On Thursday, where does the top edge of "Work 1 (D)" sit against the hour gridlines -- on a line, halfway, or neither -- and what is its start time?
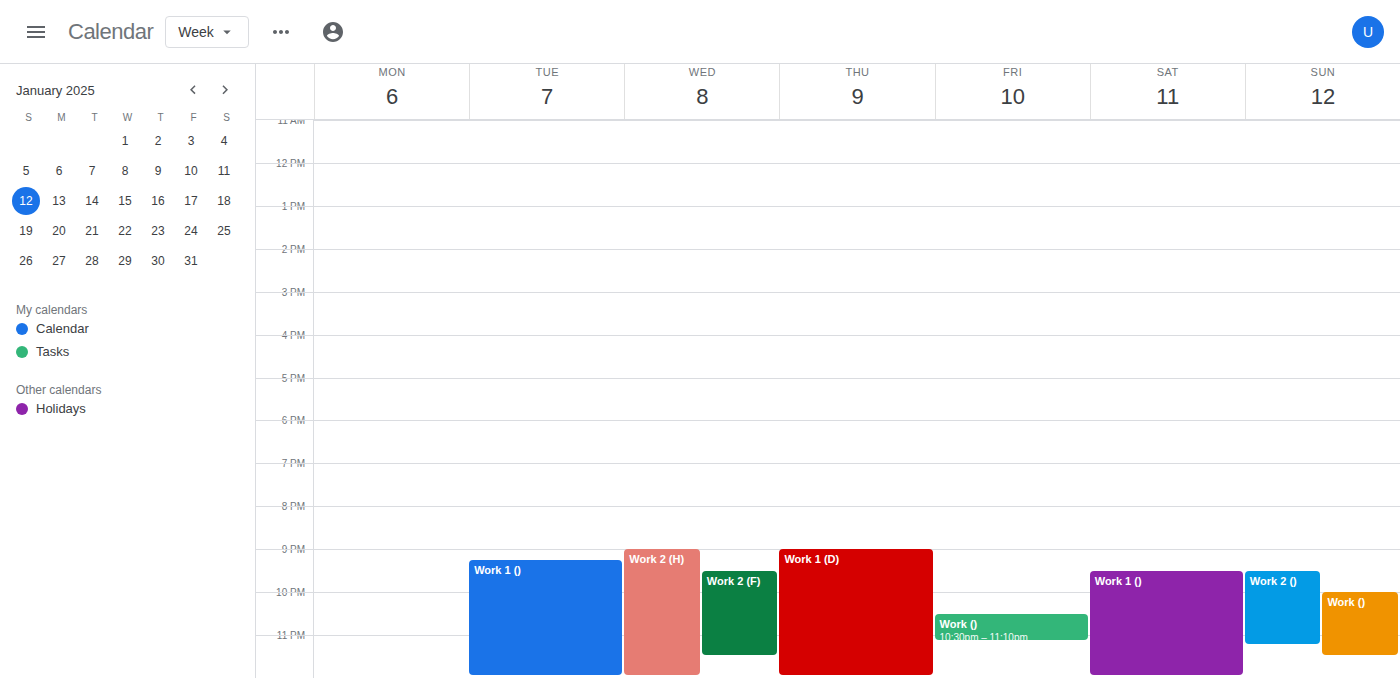
21:00 -- exactly on the 21:00 line.